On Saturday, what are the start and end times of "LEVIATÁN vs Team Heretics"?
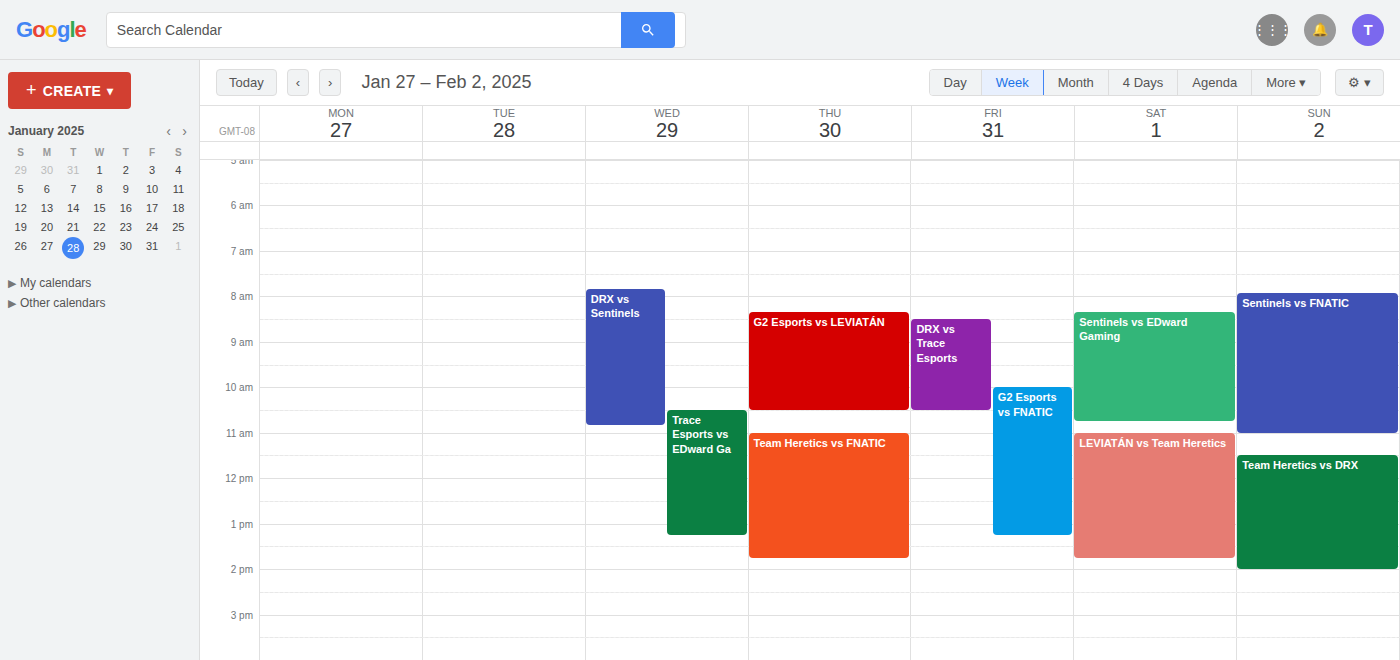
11:00 AM to 1:45 PM